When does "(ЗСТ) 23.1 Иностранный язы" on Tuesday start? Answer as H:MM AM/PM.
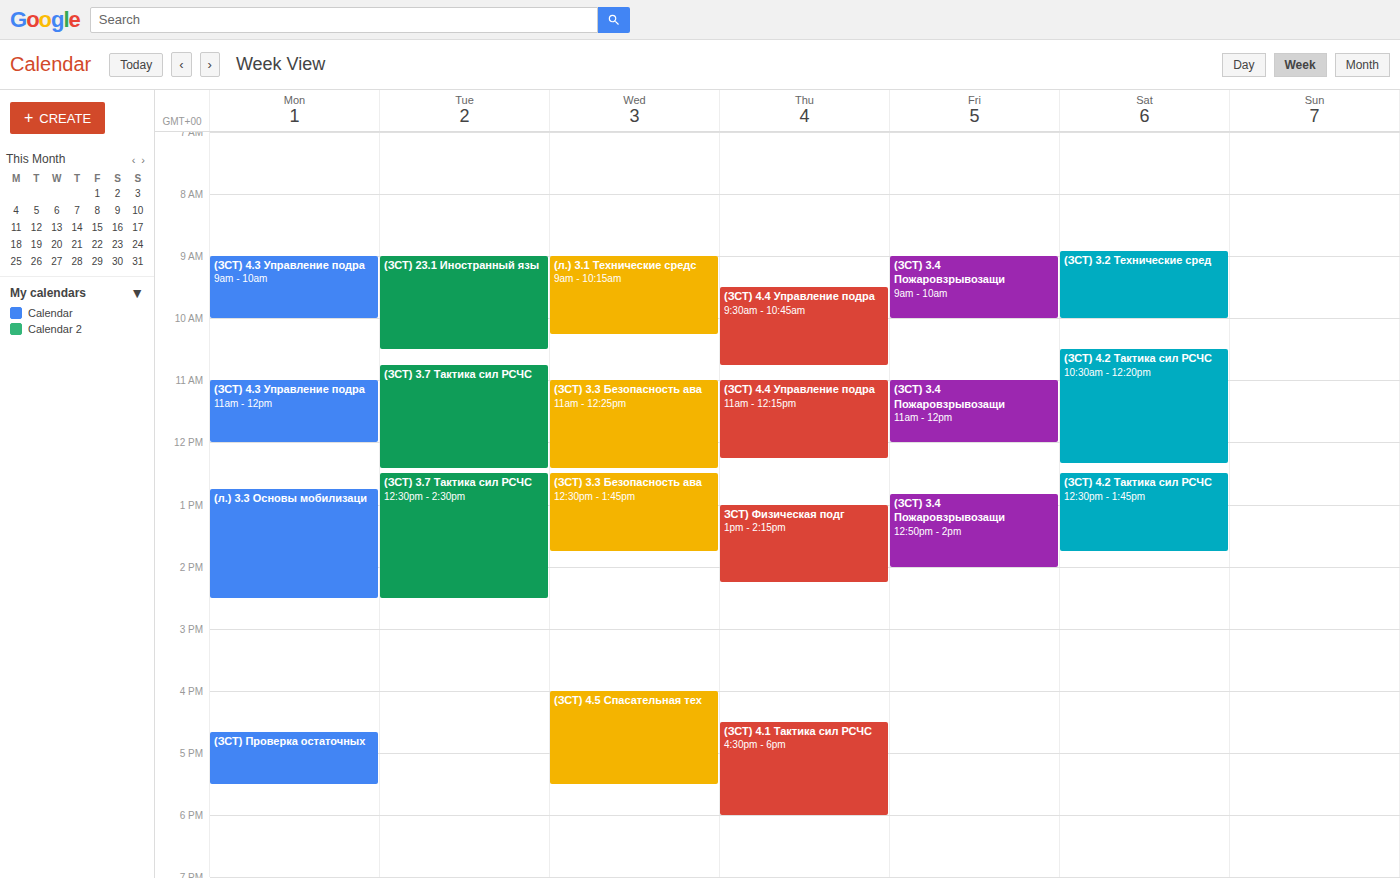
9:00 AM